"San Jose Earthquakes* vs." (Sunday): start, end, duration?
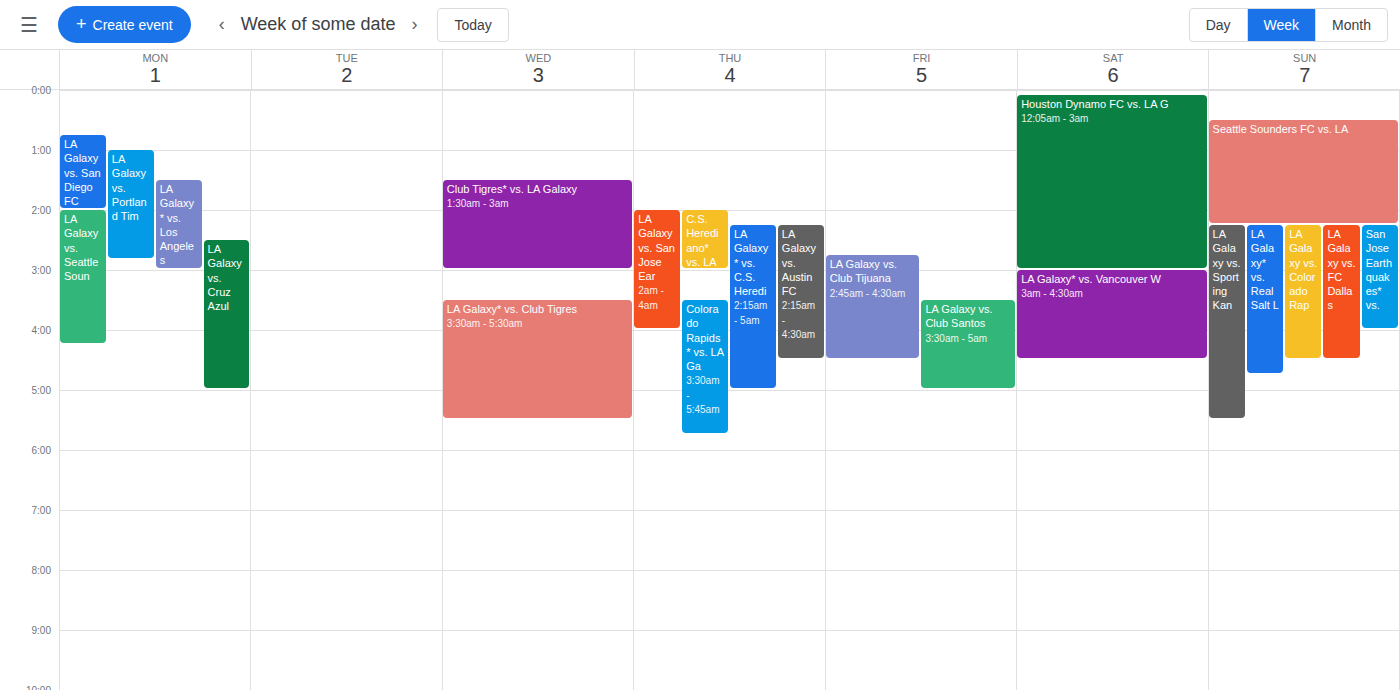
2:15 AM to 4:00 AM, 1 hour 45 minutes